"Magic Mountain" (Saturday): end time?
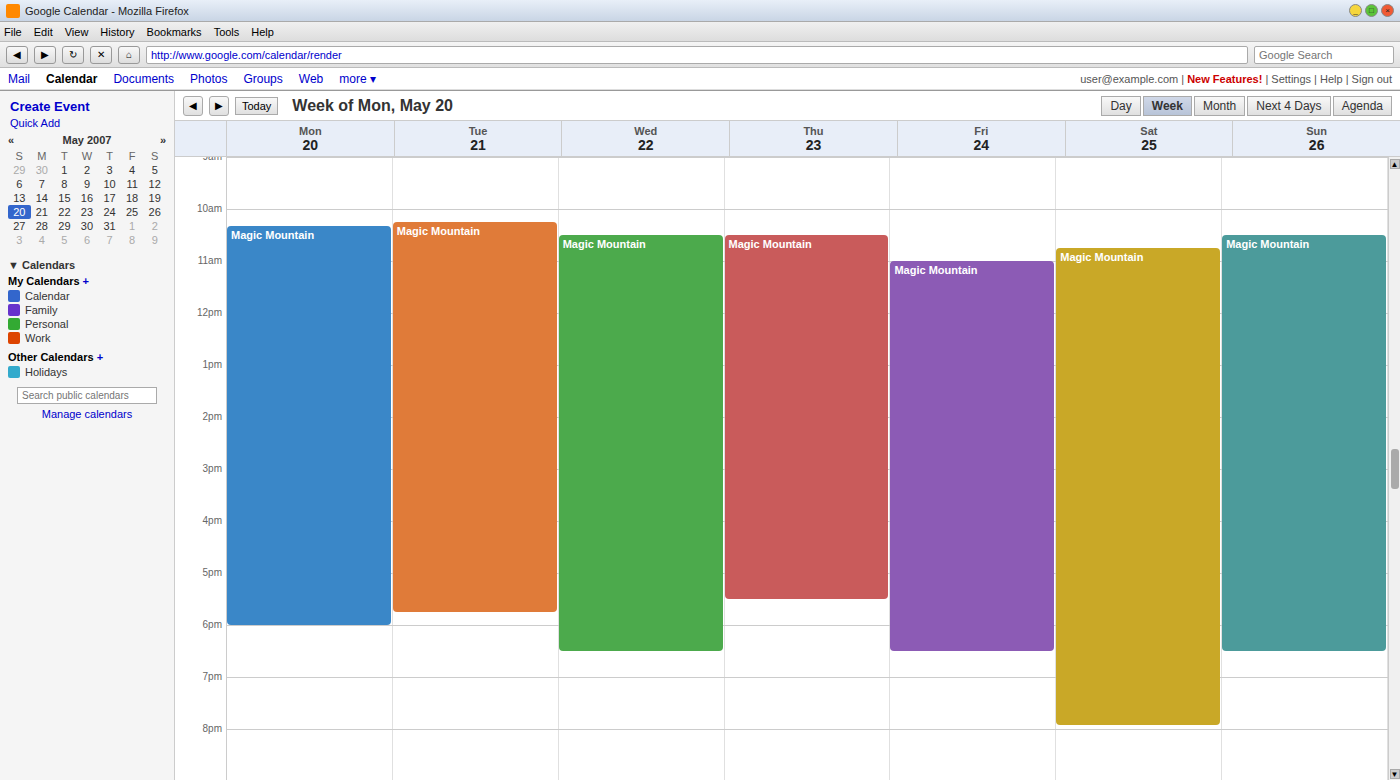
7:55 PM